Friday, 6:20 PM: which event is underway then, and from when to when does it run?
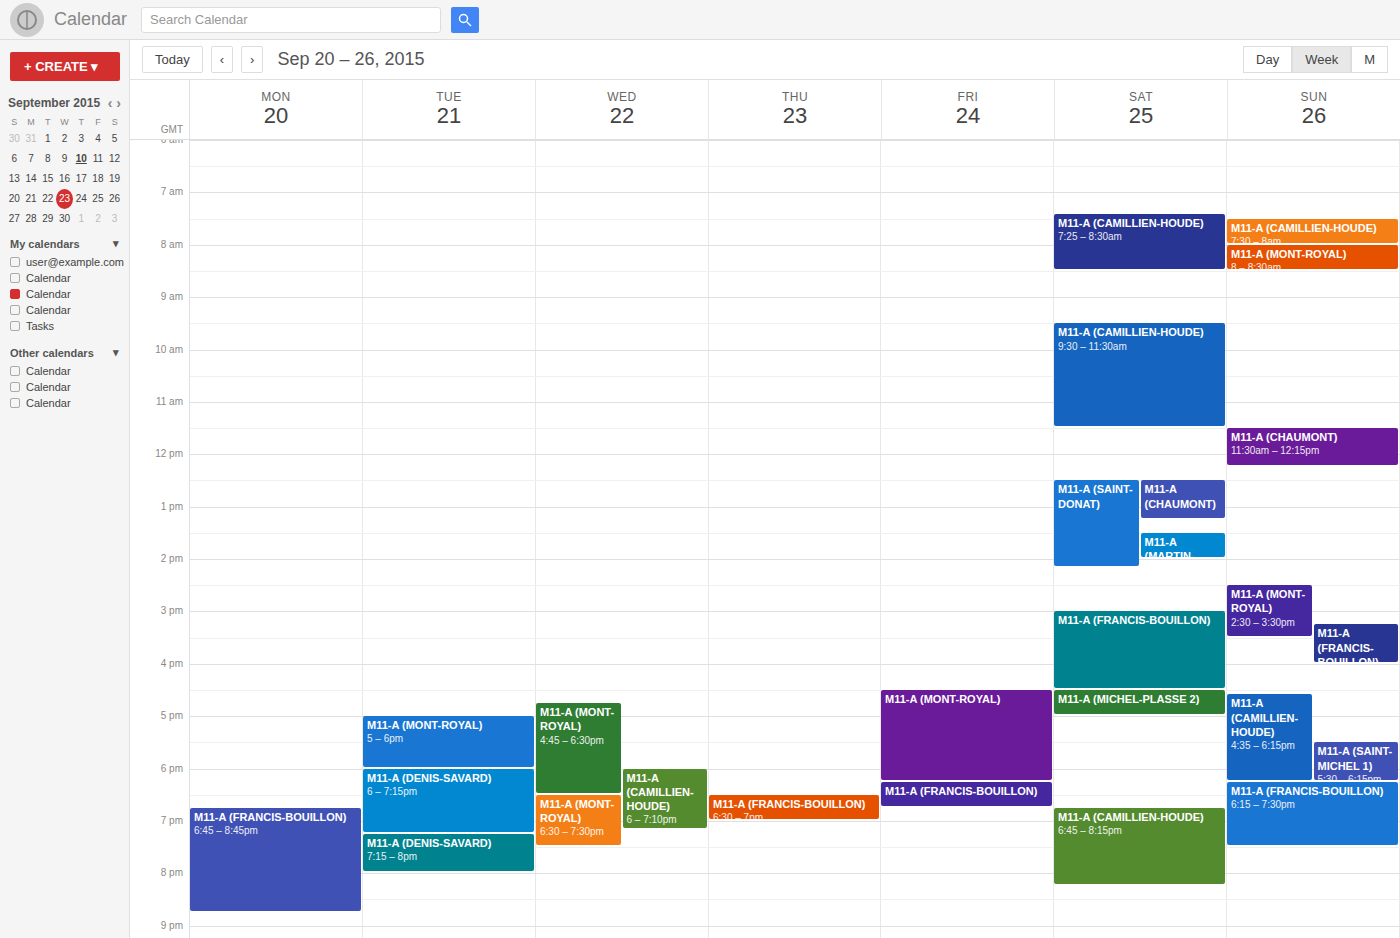
"M11-A (FRANCIS-BOUILLON)", 6:15 PM to 6:45 PM